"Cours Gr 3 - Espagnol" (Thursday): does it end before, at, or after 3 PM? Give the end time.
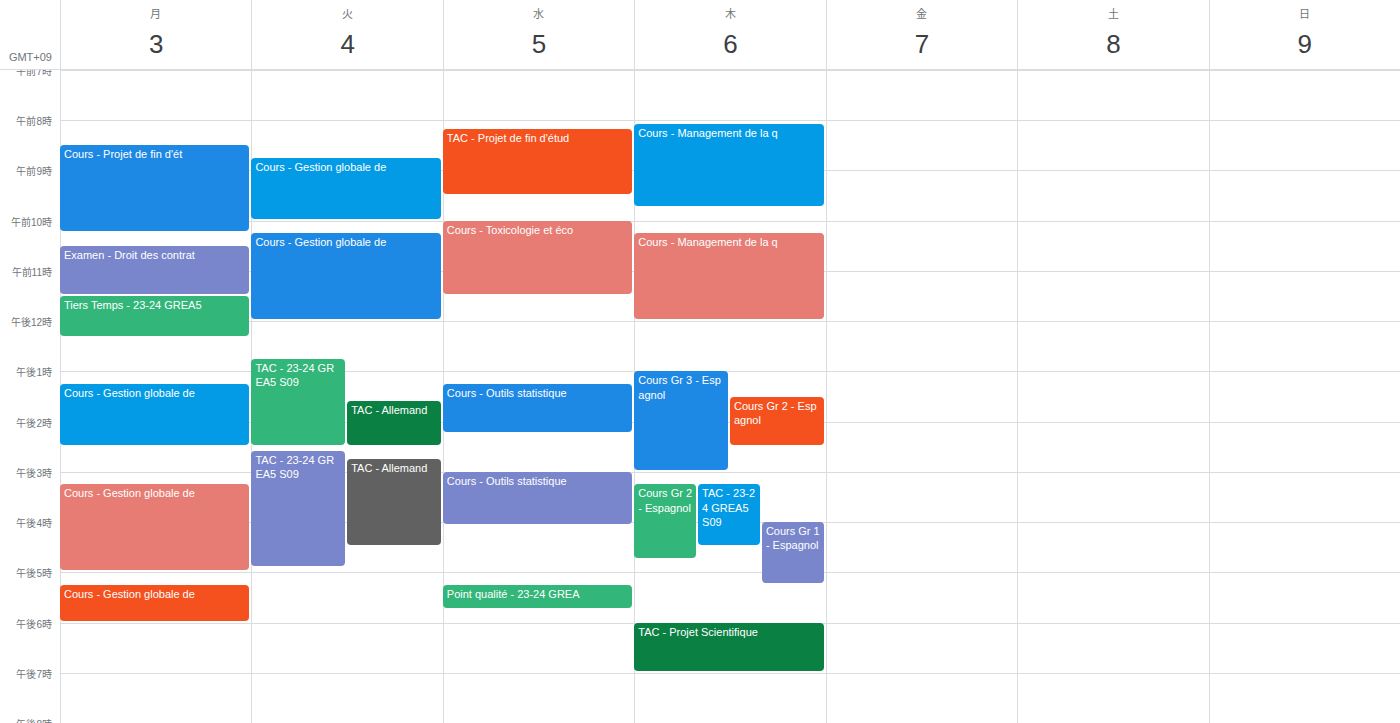
3:00 PM -- exactly at 3 PM, on the 3 PM line.